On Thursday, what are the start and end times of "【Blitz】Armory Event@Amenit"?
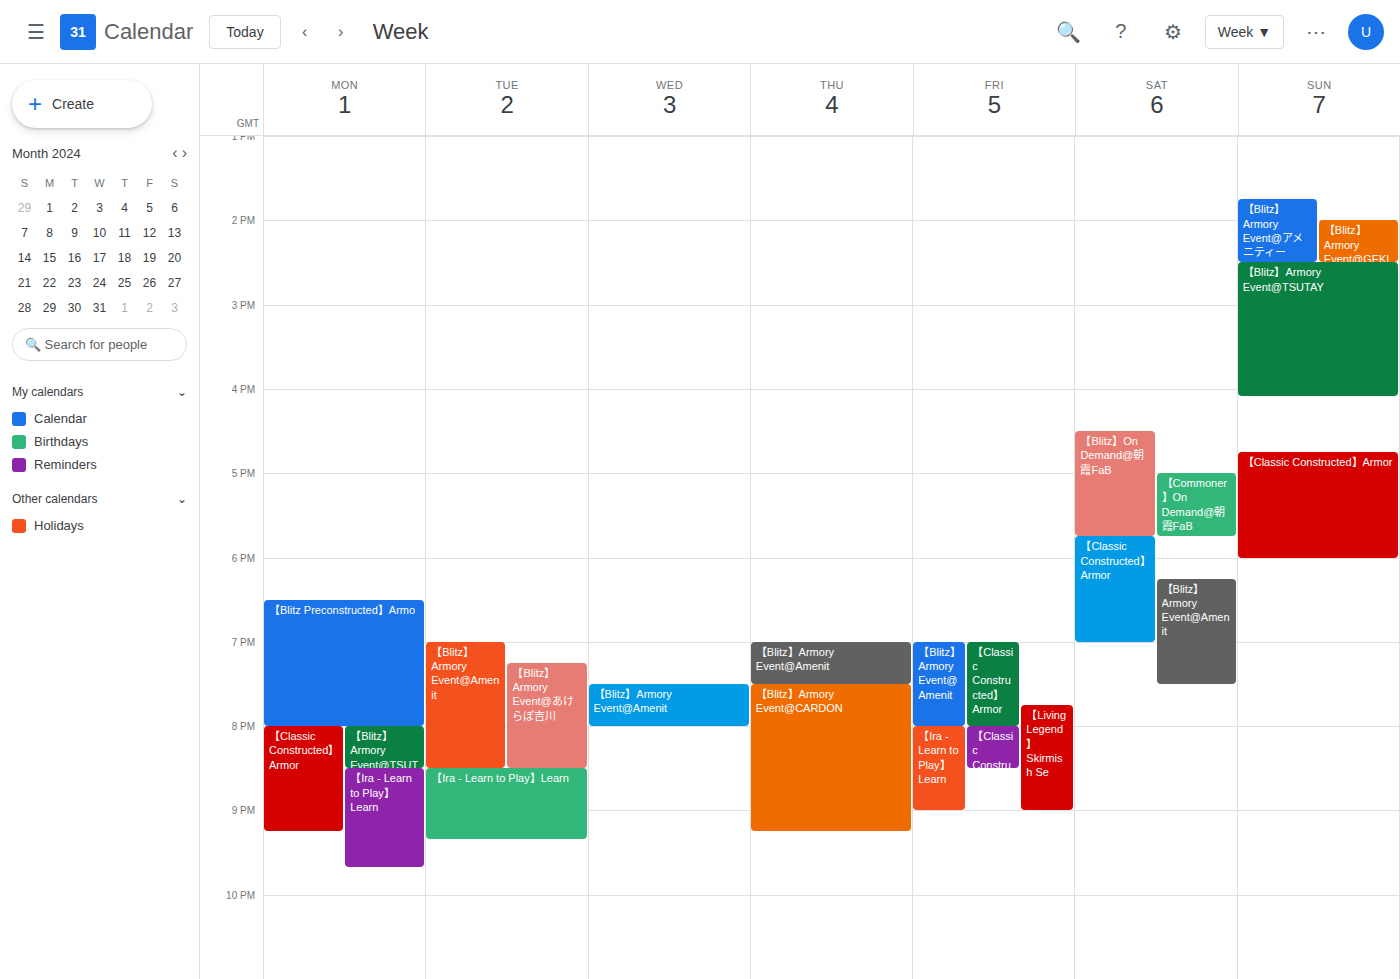
7:00 PM to 7:30 PM